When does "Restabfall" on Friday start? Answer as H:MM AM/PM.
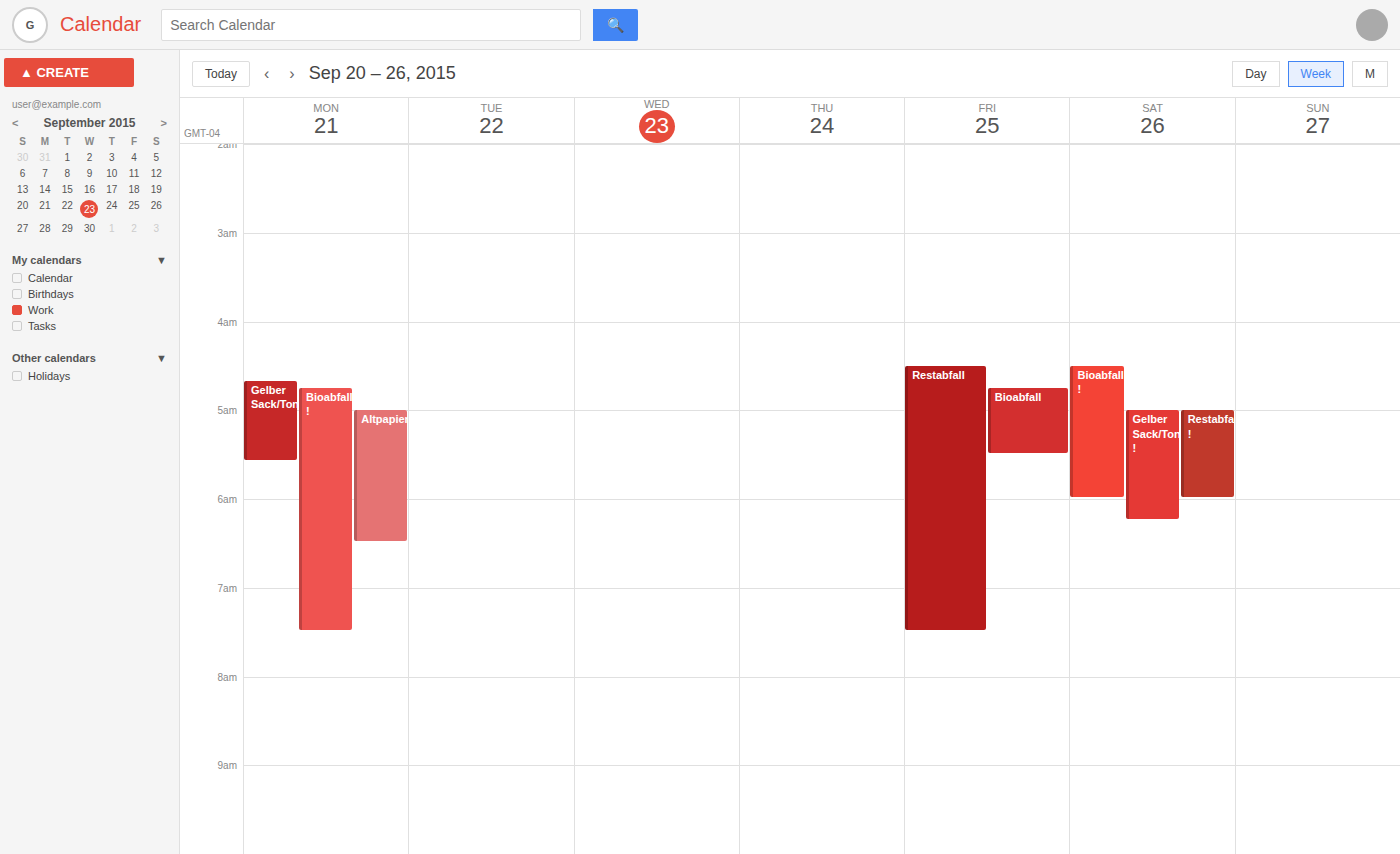
4:30 AM